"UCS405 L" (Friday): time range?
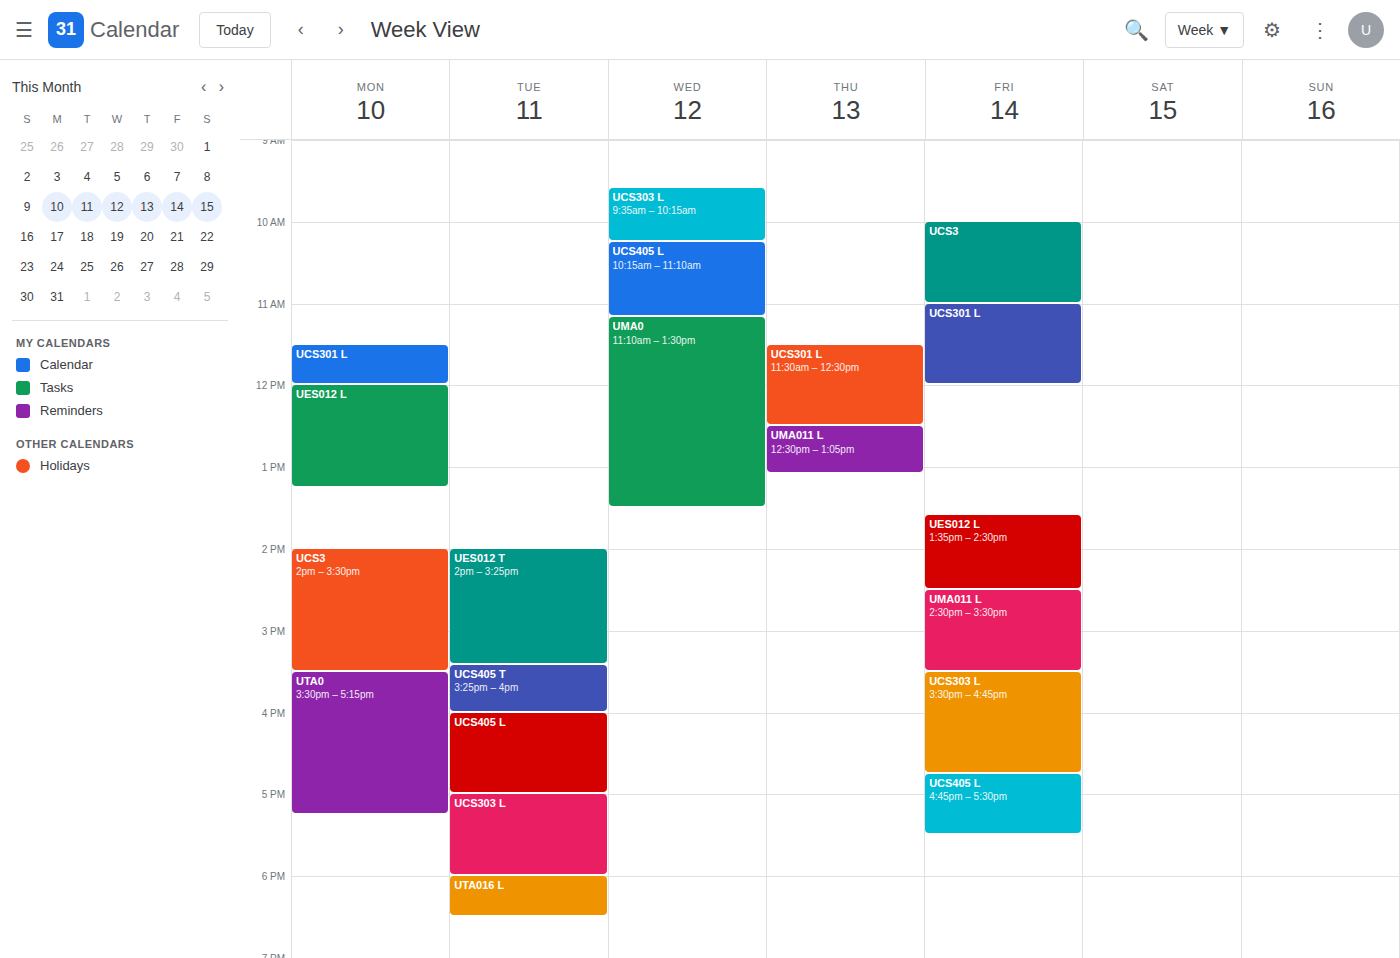
4:45 PM to 5:30 PM